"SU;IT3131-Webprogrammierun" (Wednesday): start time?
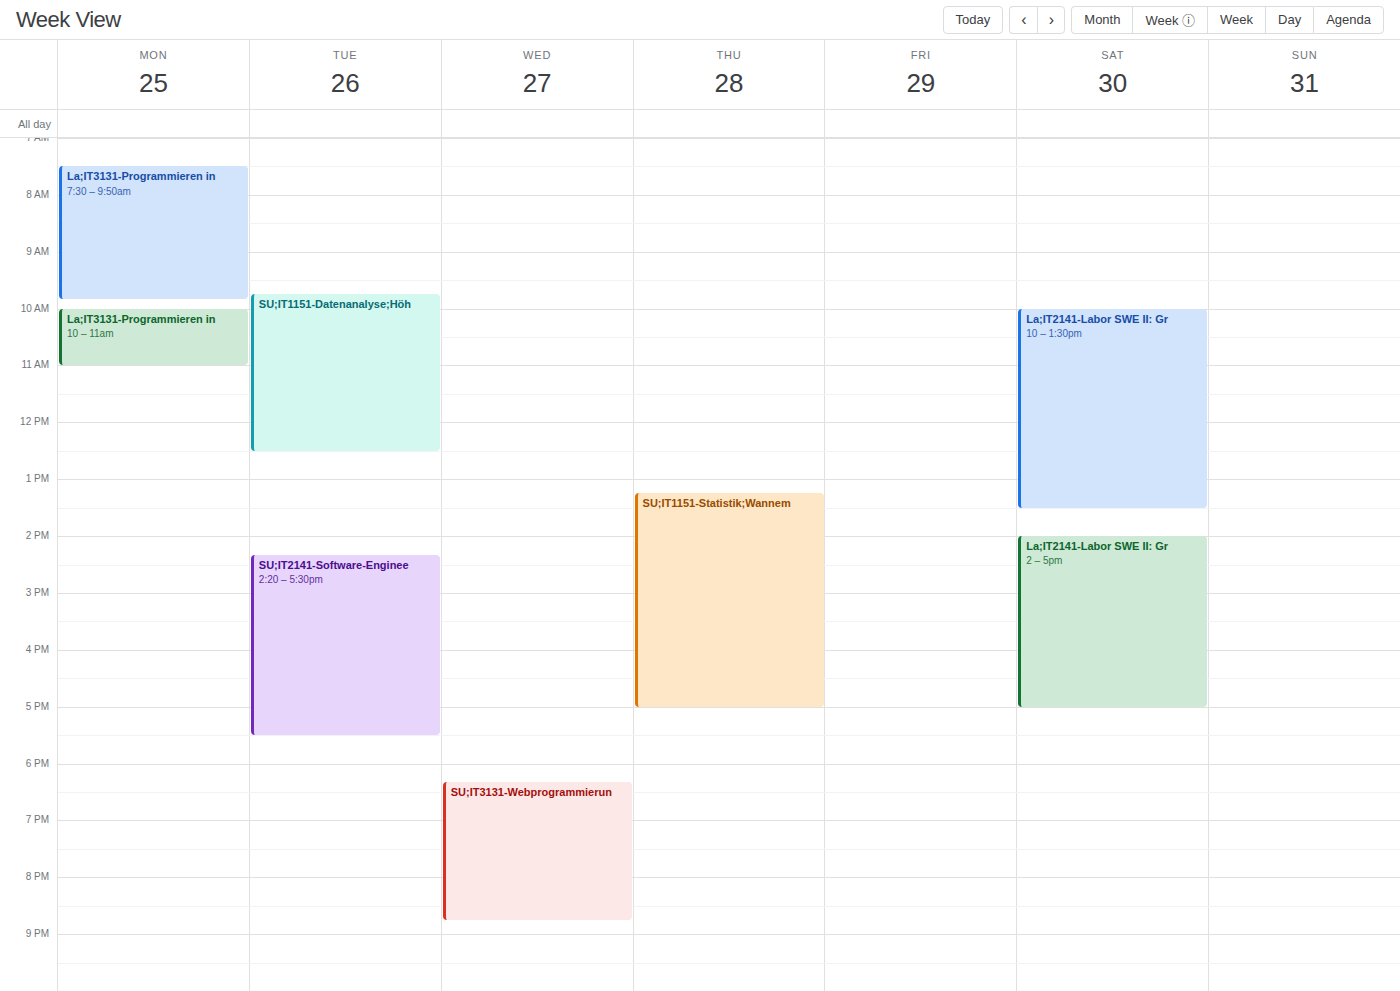
6:20 PM